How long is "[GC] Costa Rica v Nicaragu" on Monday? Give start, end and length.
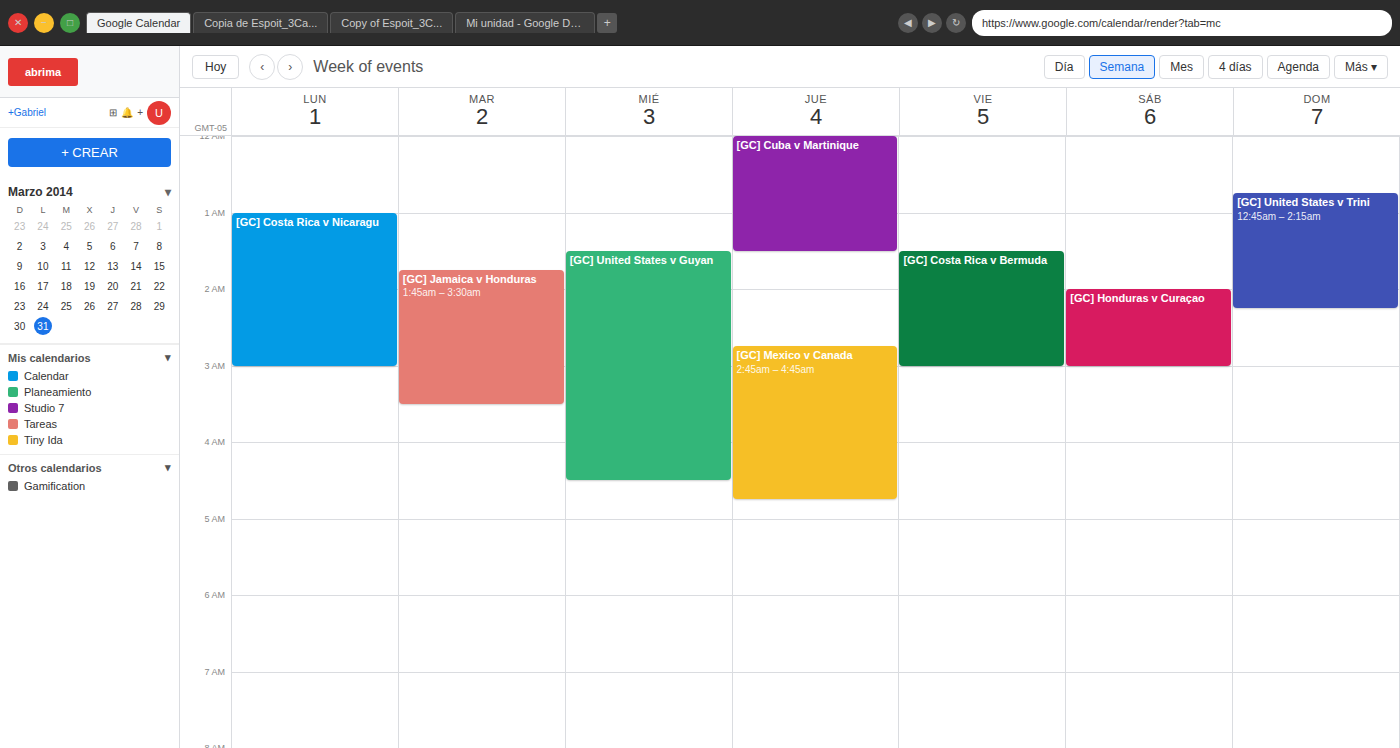
1:00 AM to 3:00 AM, 2 hours